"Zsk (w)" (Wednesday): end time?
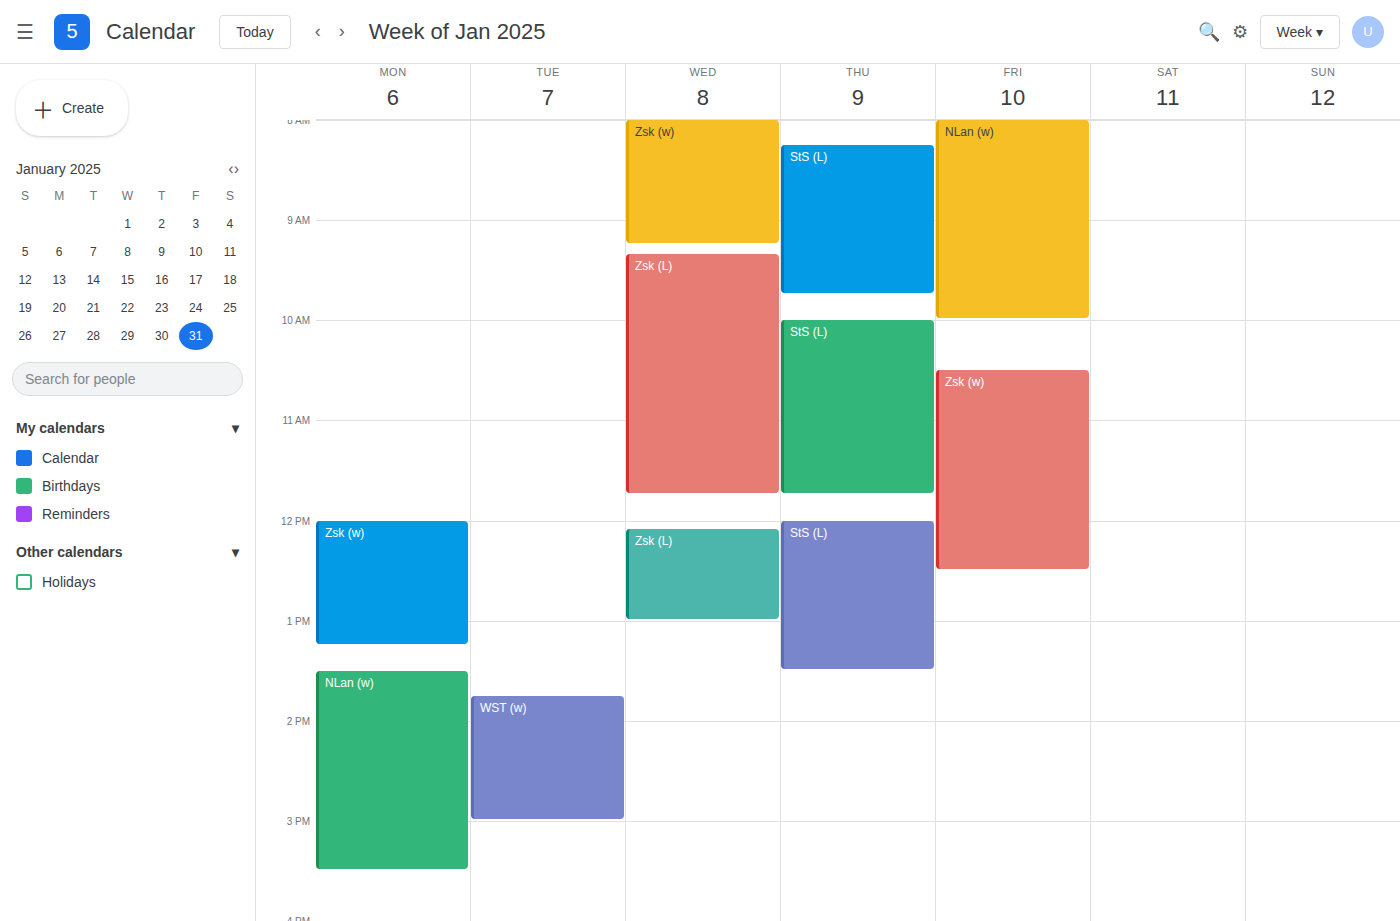
9:15 AM